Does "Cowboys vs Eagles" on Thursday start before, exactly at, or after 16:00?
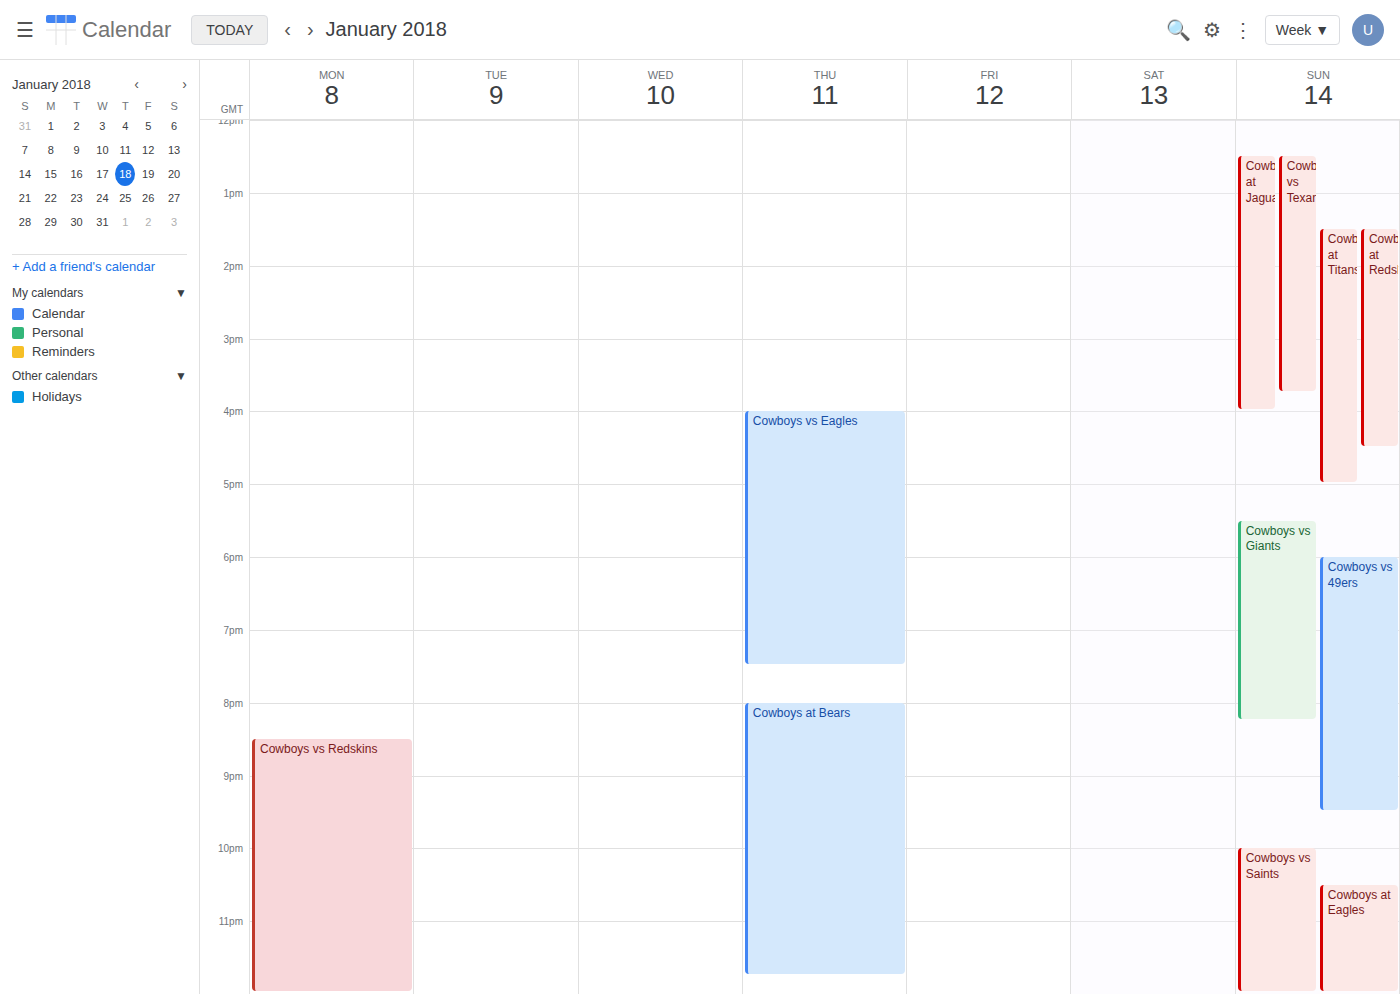
16:00 -- exactly at 16:00, on the 16:00 line.